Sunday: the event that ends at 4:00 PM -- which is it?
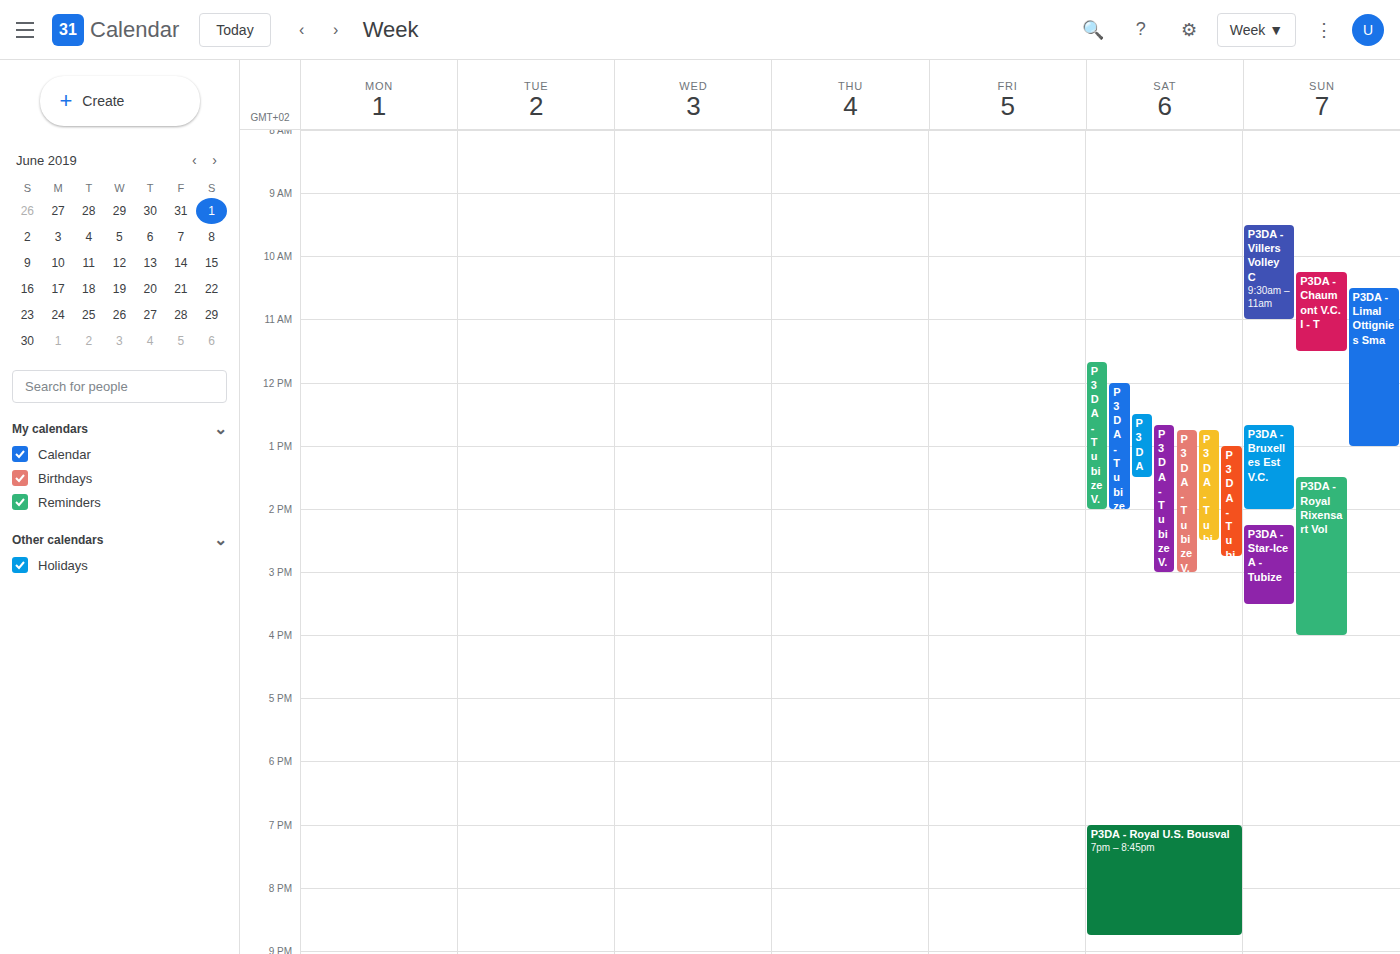
"P3DA - Royal Rixensart Vol"